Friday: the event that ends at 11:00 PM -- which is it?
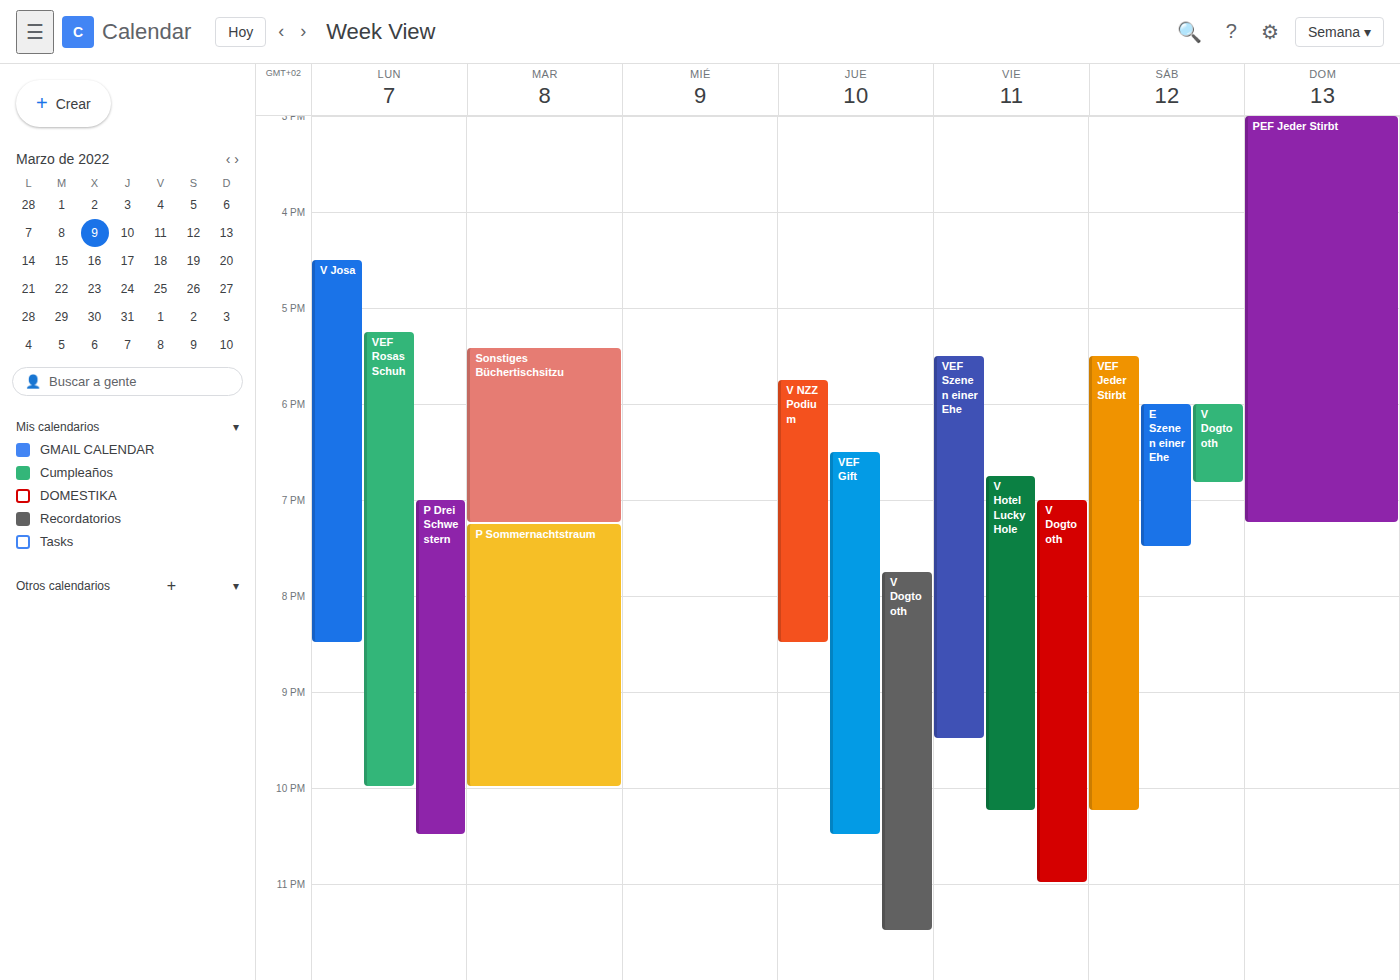
"V Dogtooth"